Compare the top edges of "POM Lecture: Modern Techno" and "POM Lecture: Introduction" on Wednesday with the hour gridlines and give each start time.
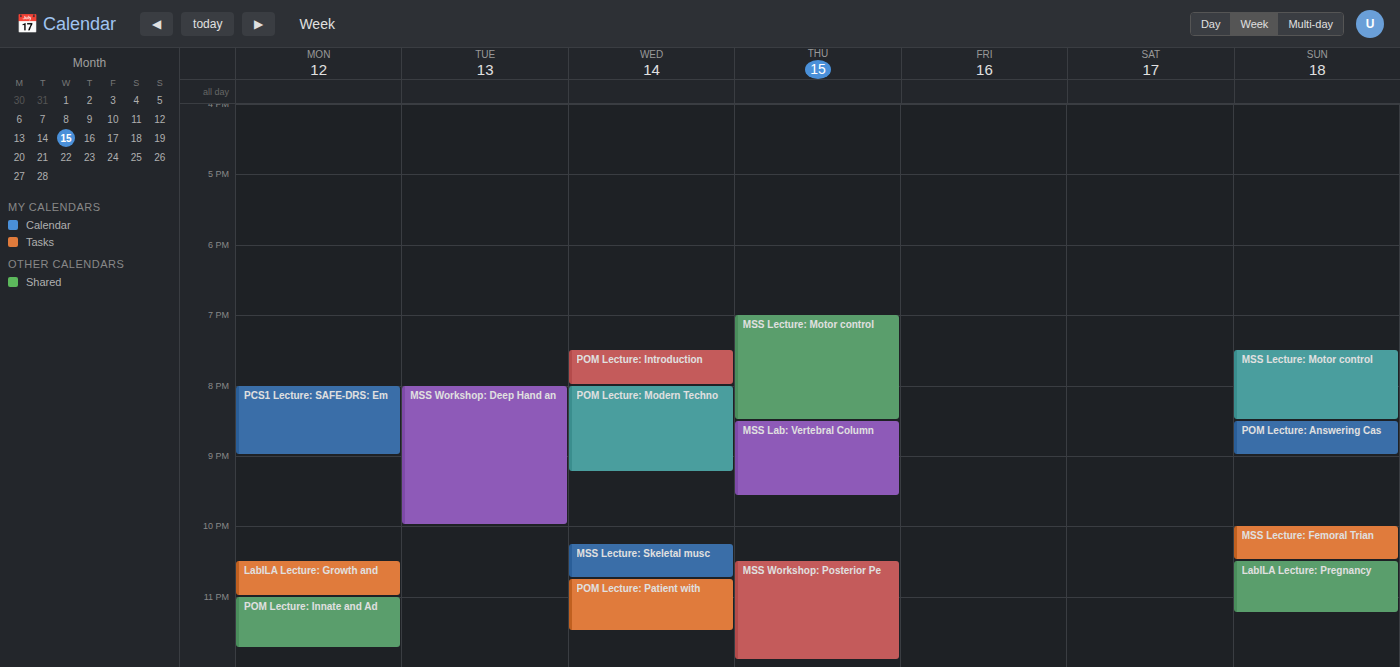
"POM Lecture: Modern Techno": 20:00, exactly on the 20:00 line. "POM Lecture: Introduction": 19:30, halfway between the 19:00 and 20:00 lines.